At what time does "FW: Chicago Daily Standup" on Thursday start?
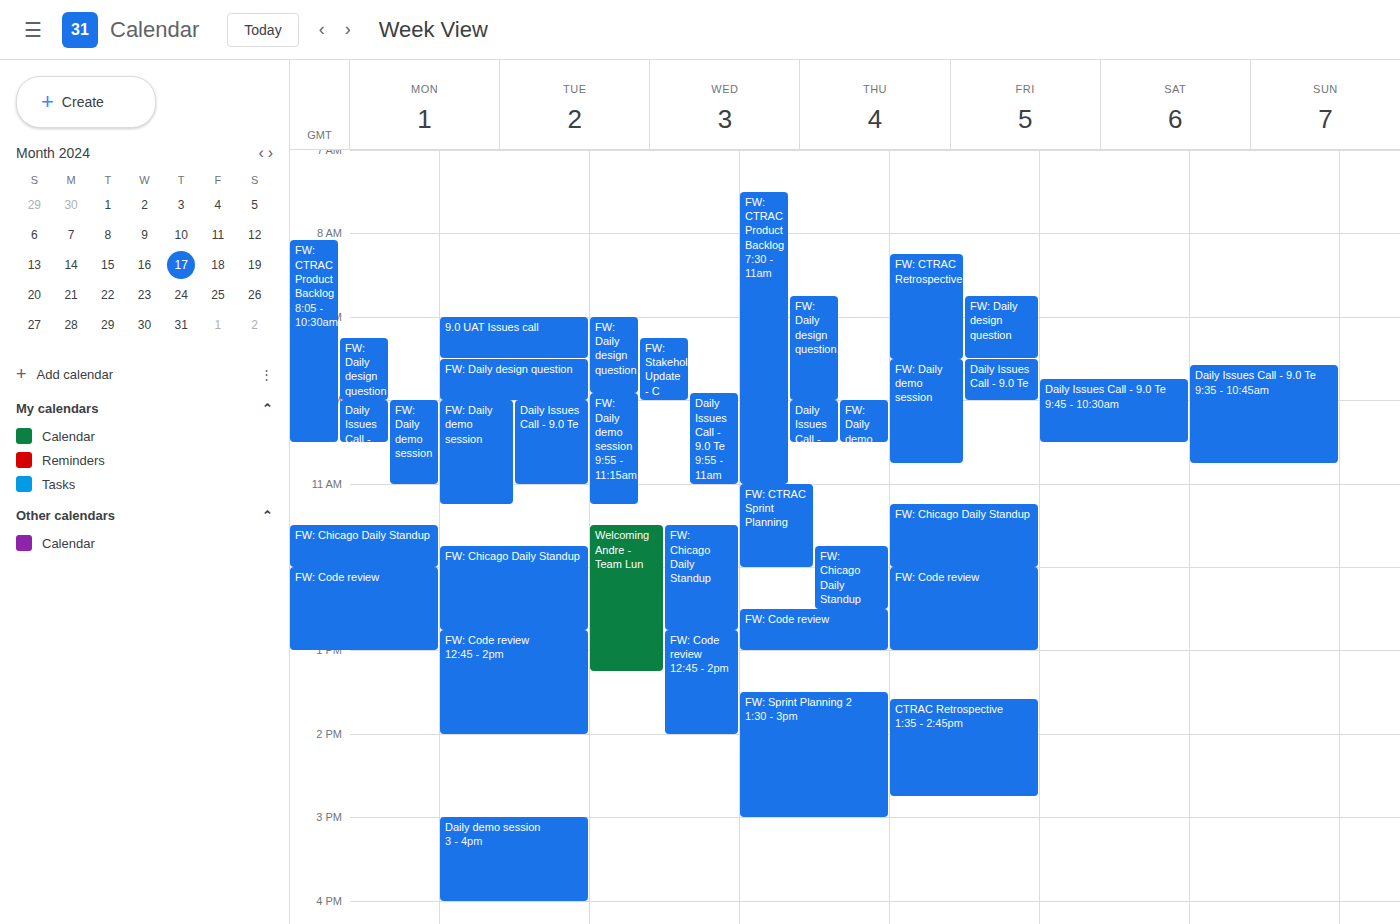
11:45 AM